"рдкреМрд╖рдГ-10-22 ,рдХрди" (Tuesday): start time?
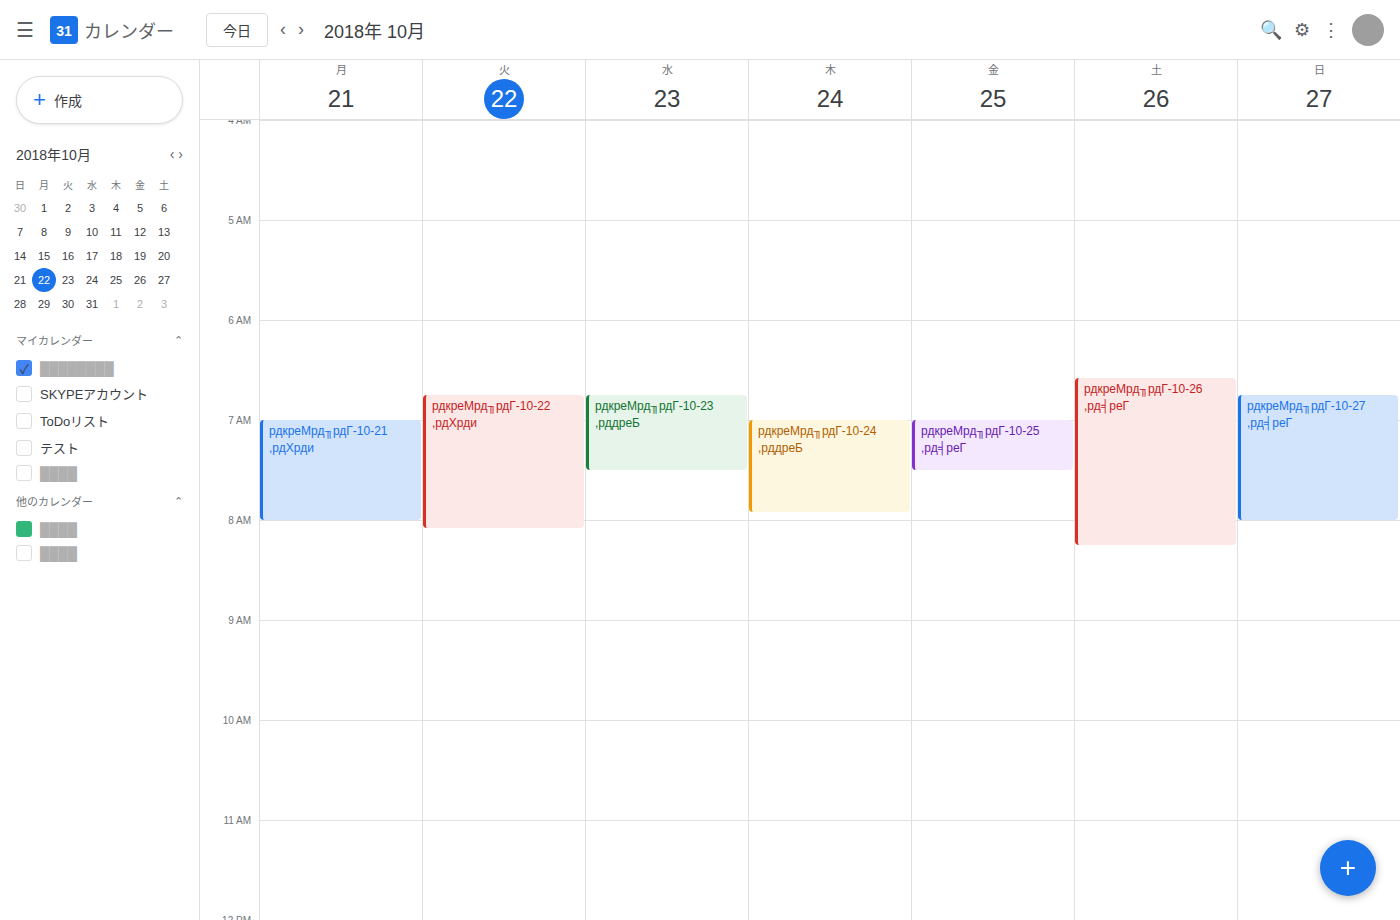
6:45 AM